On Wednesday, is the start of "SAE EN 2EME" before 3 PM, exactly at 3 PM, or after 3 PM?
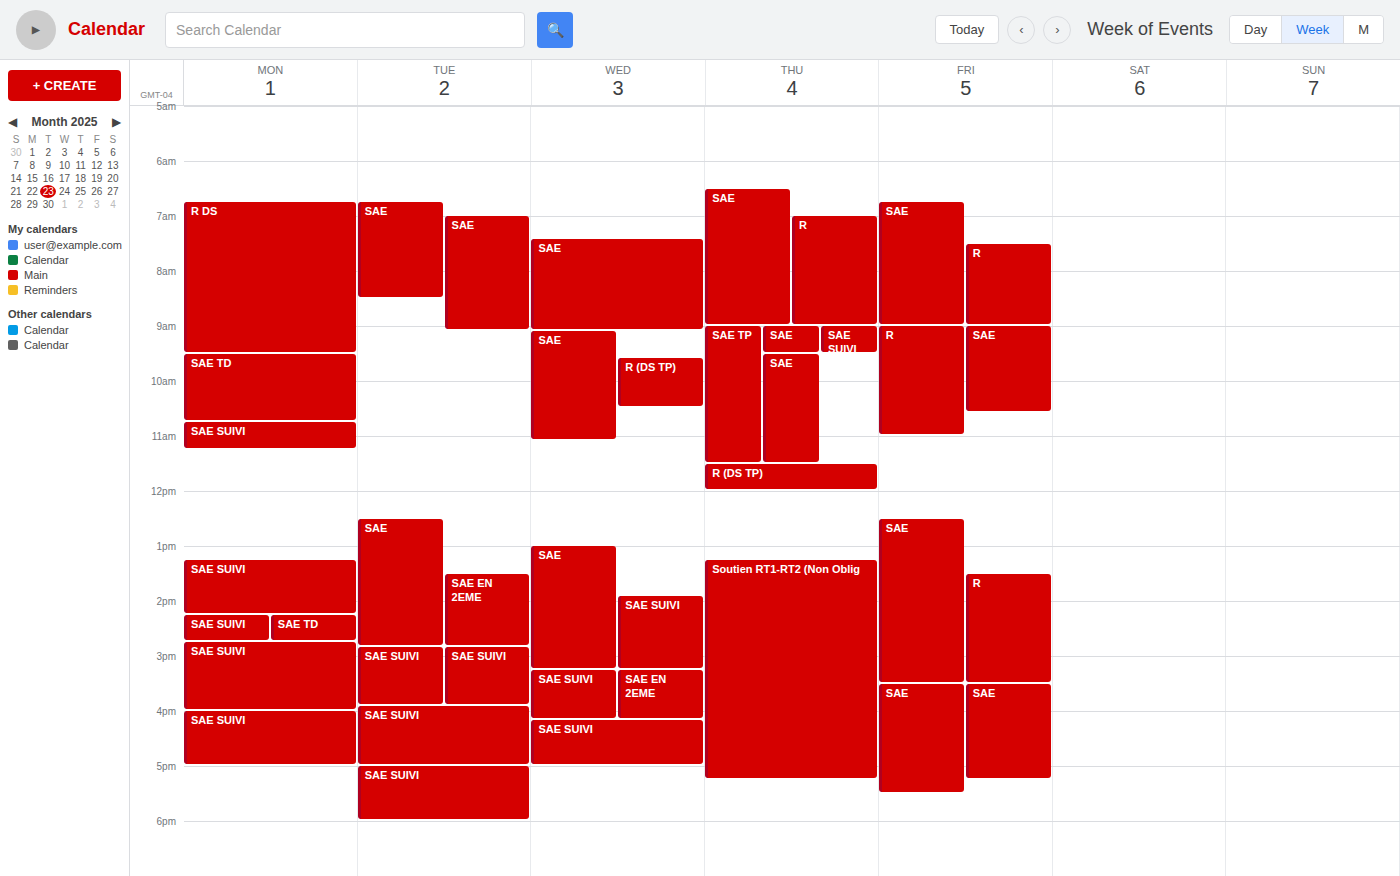
3:15 PM -- after 3 PM, 15 minutes below the 3 PM line.